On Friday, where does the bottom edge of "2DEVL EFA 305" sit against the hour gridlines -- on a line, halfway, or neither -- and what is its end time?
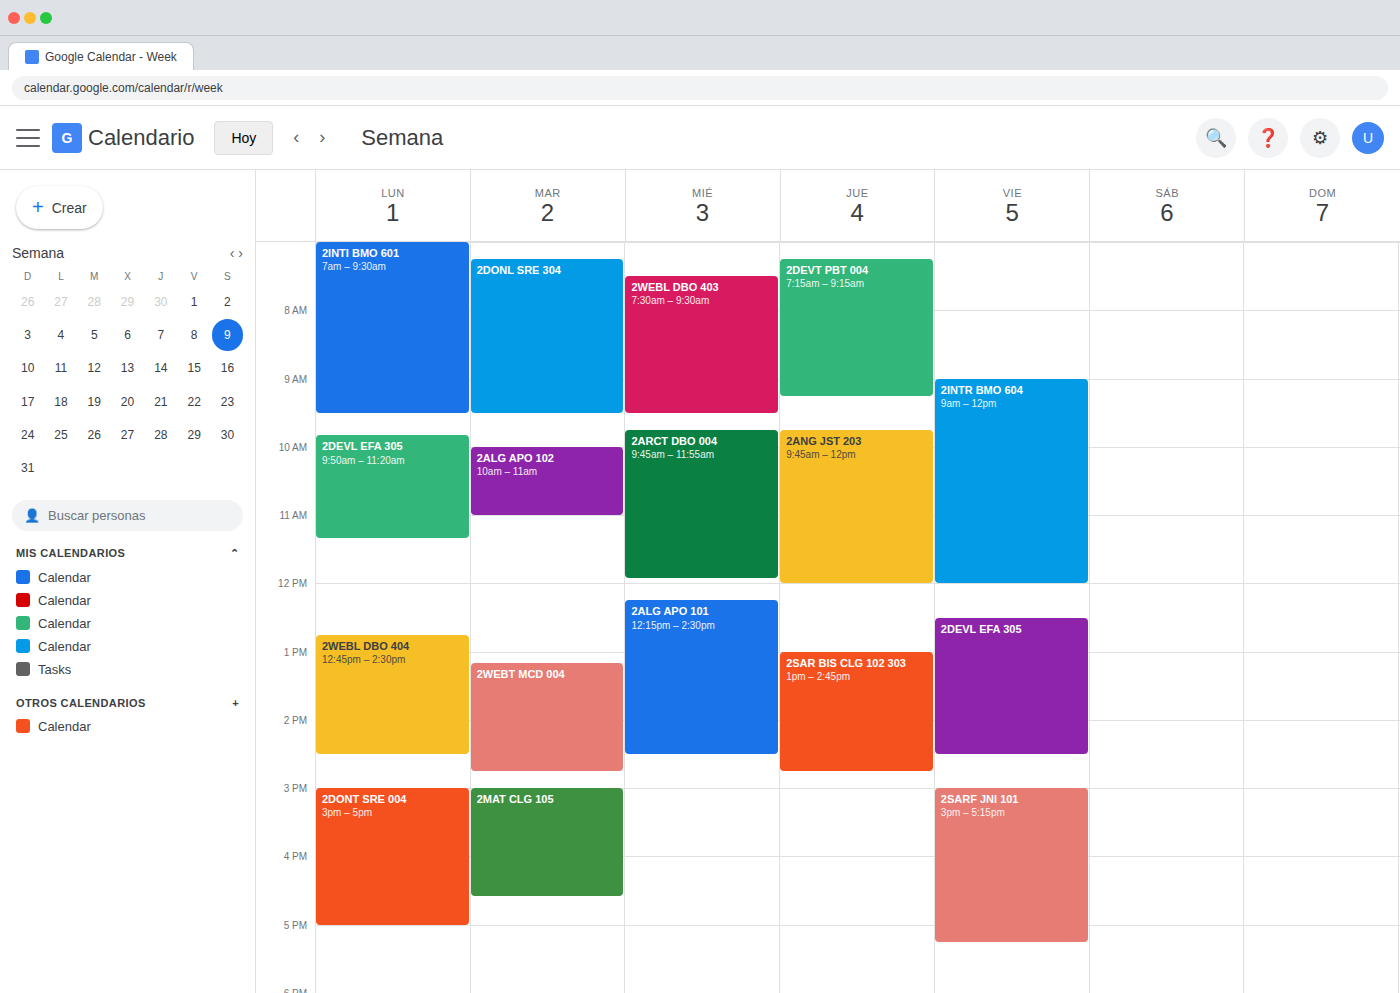
2:30 PM -- halfway between the 2 PM and 3 PM lines.